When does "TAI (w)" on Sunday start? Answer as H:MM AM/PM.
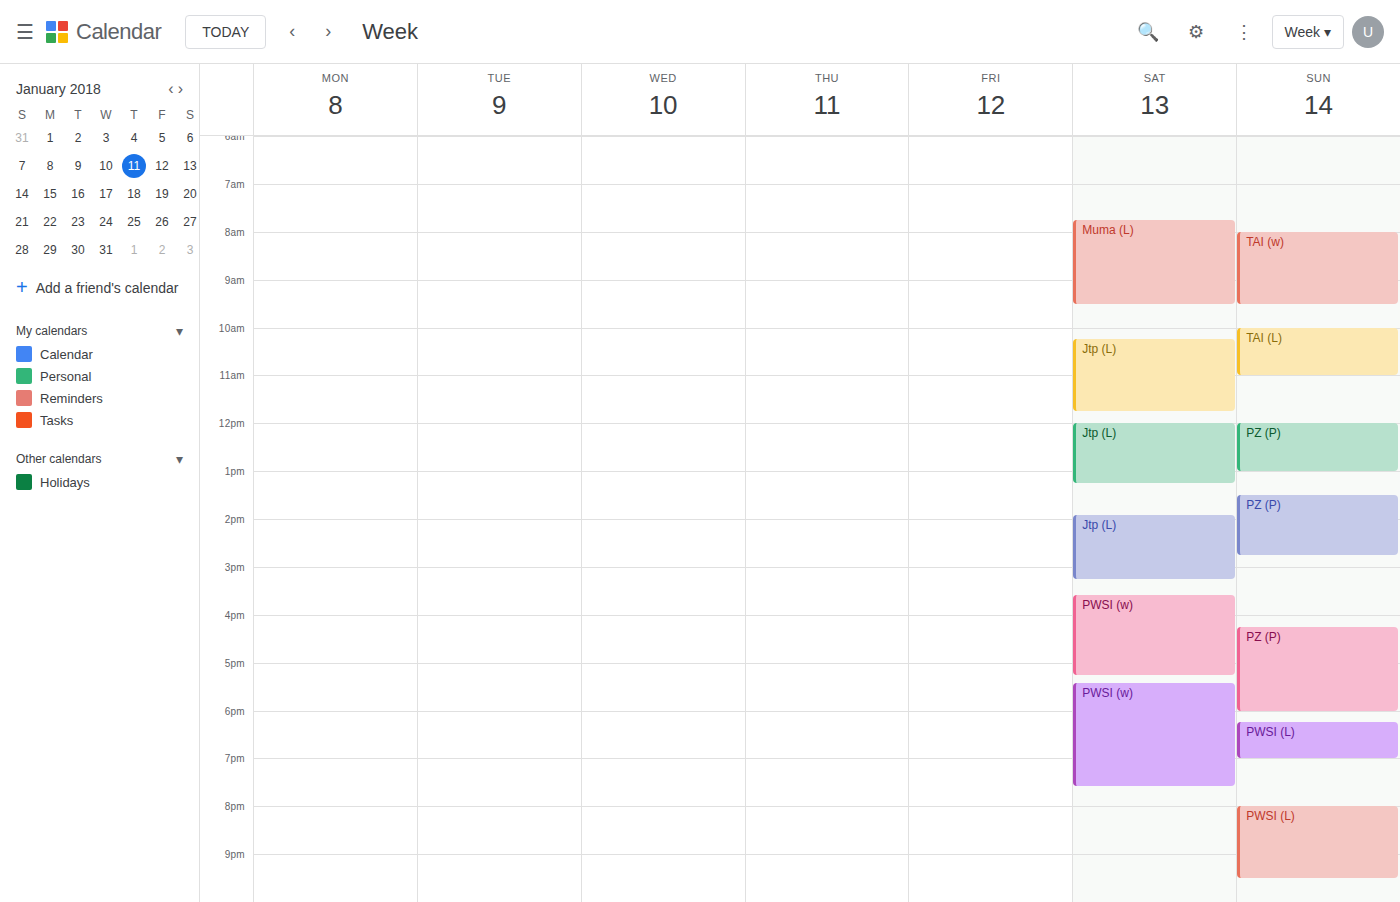
8:00 AM